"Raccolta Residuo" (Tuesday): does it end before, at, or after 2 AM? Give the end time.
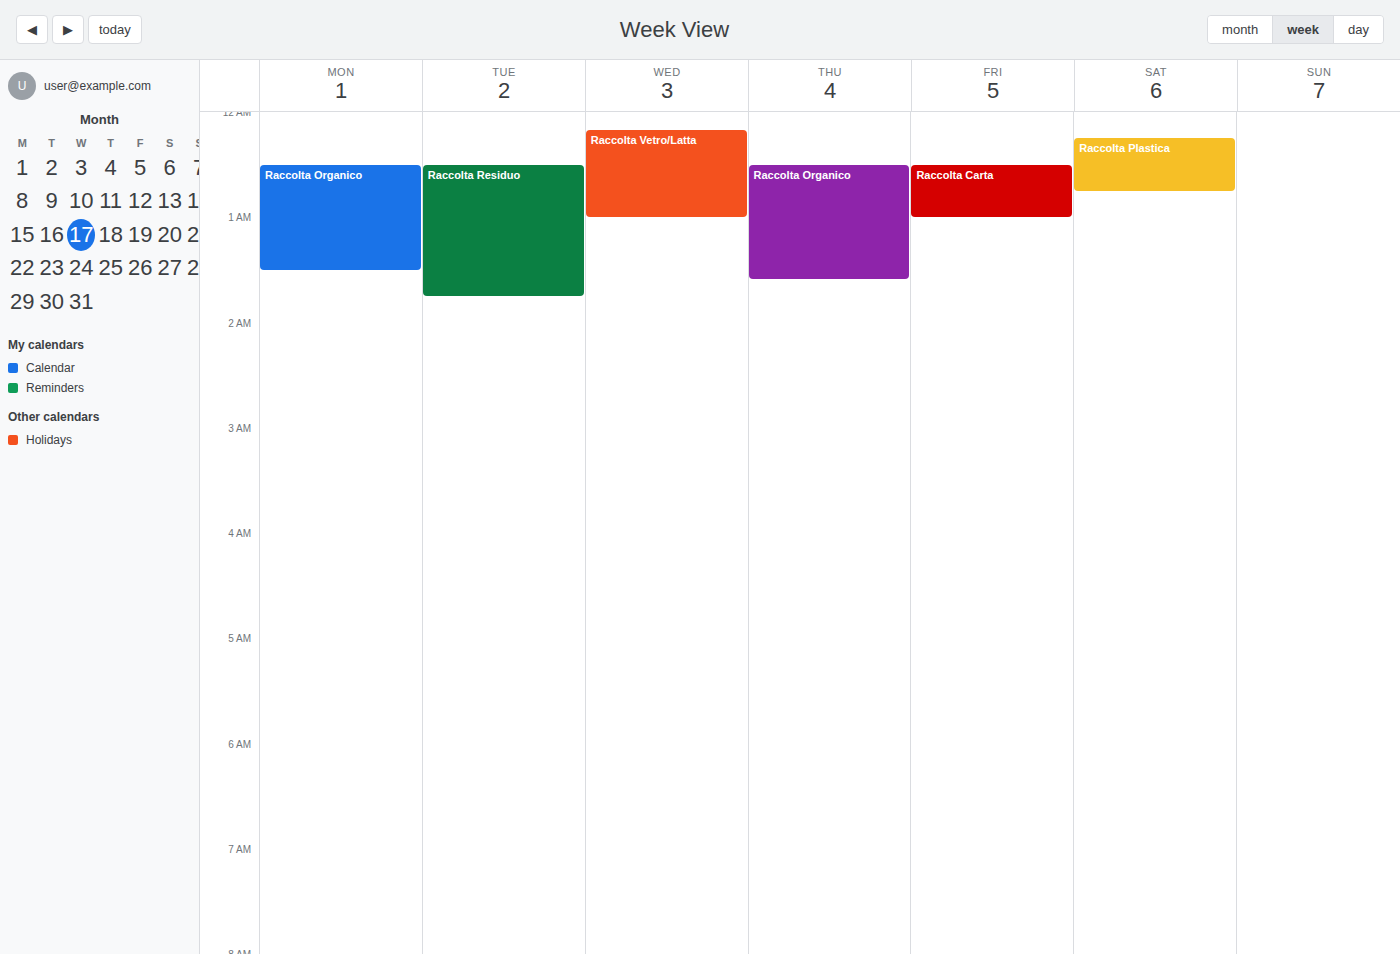
1:45 AM -- before 2 AM, 15 minutes above the 2 AM line.